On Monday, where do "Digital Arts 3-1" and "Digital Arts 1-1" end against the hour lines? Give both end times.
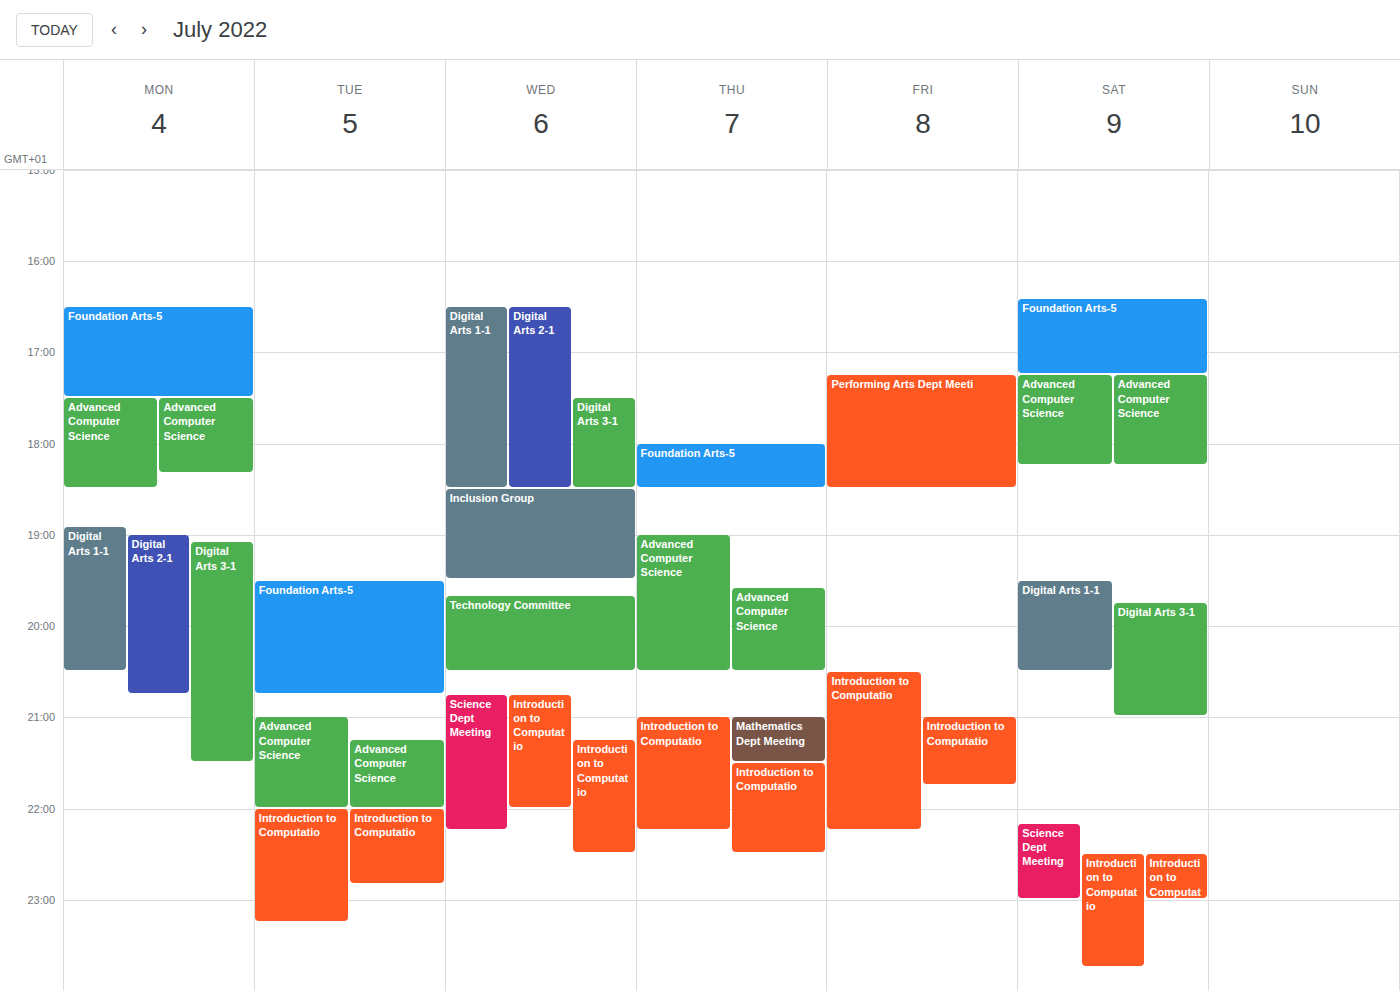
"Digital Arts 3-1": 9:30 PM, halfway between the 9 PM and 10 PM lines. "Digital Arts 1-1": 8:30 PM, halfway between the 8 PM and 9 PM lines.